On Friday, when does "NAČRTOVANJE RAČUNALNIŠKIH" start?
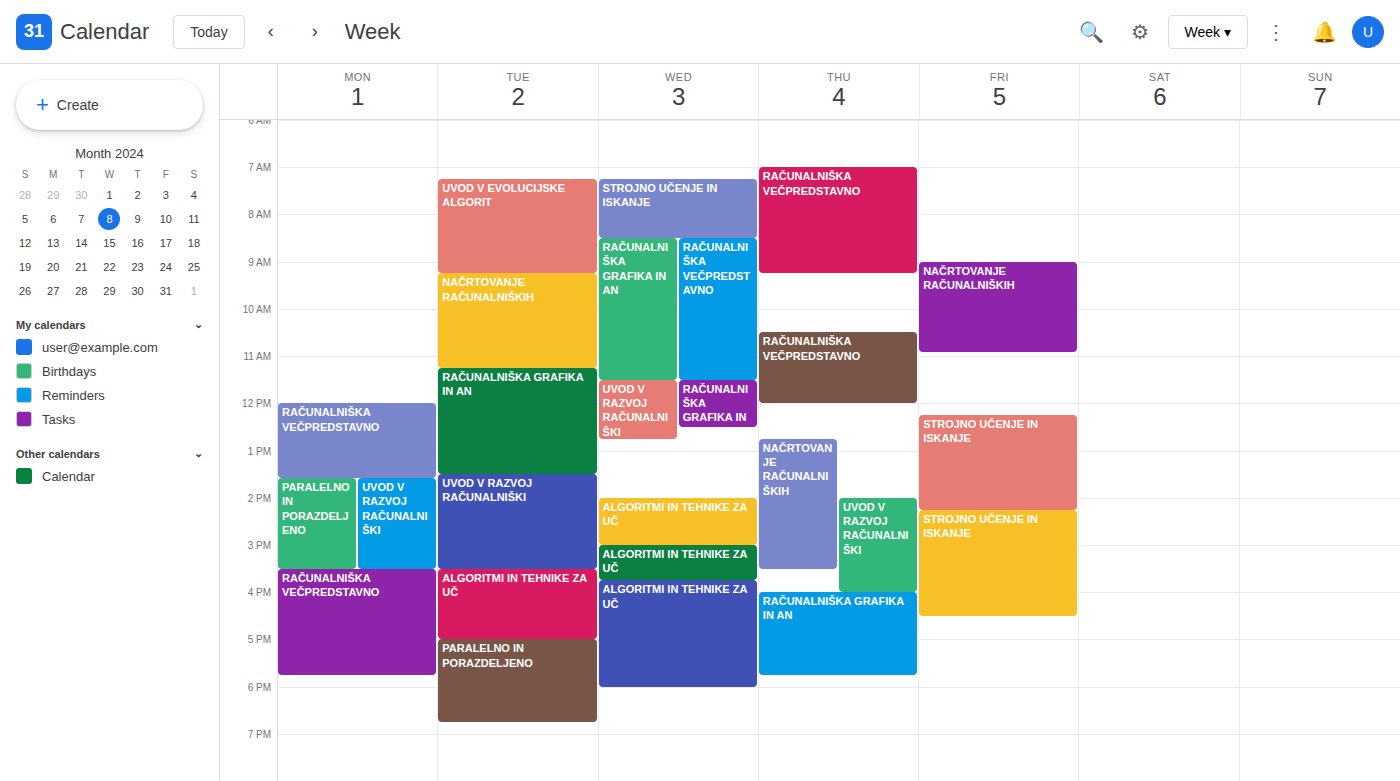
9:00 AM